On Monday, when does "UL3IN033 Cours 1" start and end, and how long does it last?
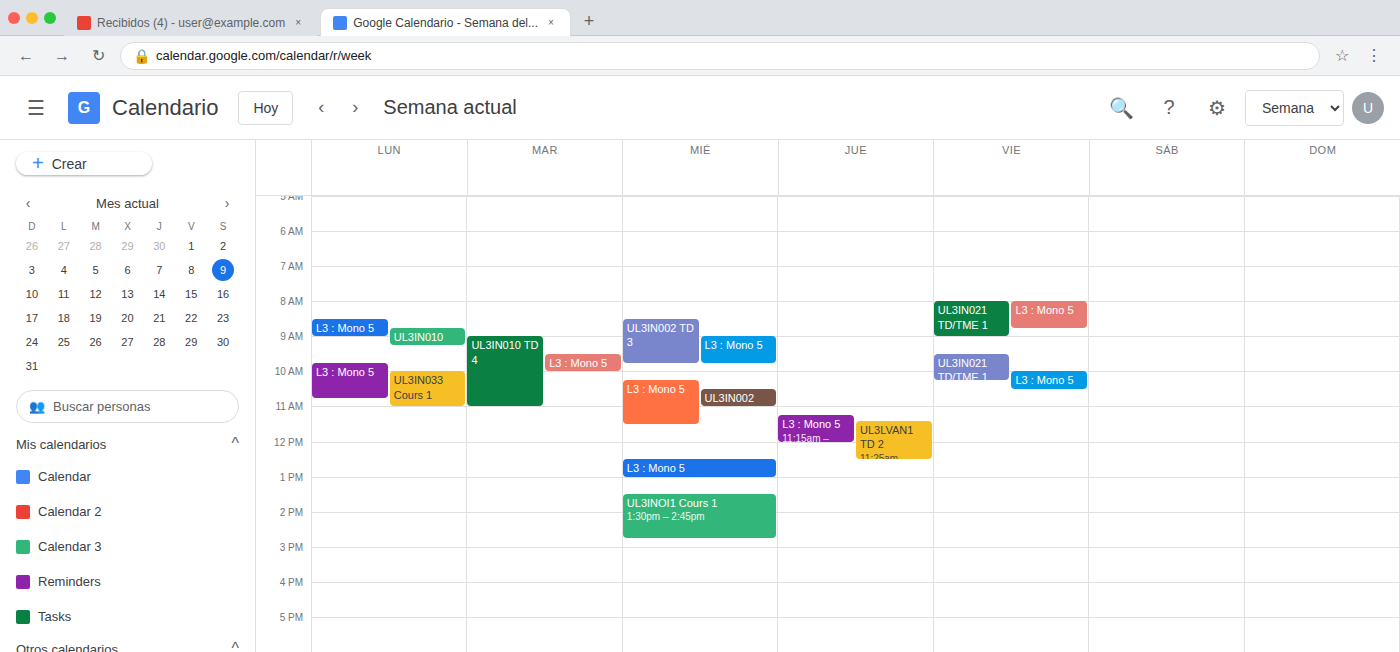
10:00 AM to 11:00 AM, 1 hour